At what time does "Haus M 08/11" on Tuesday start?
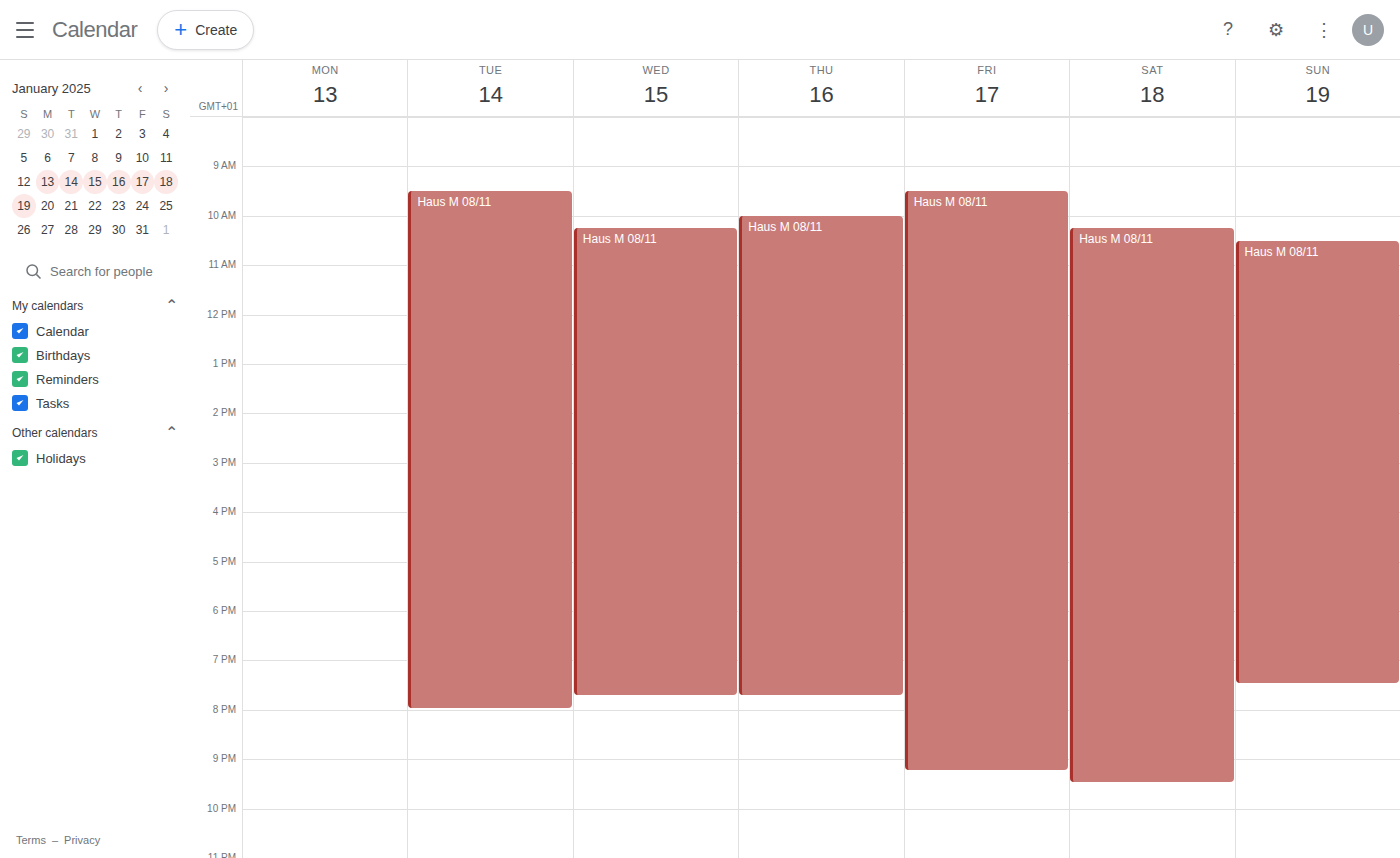
9:30 AM